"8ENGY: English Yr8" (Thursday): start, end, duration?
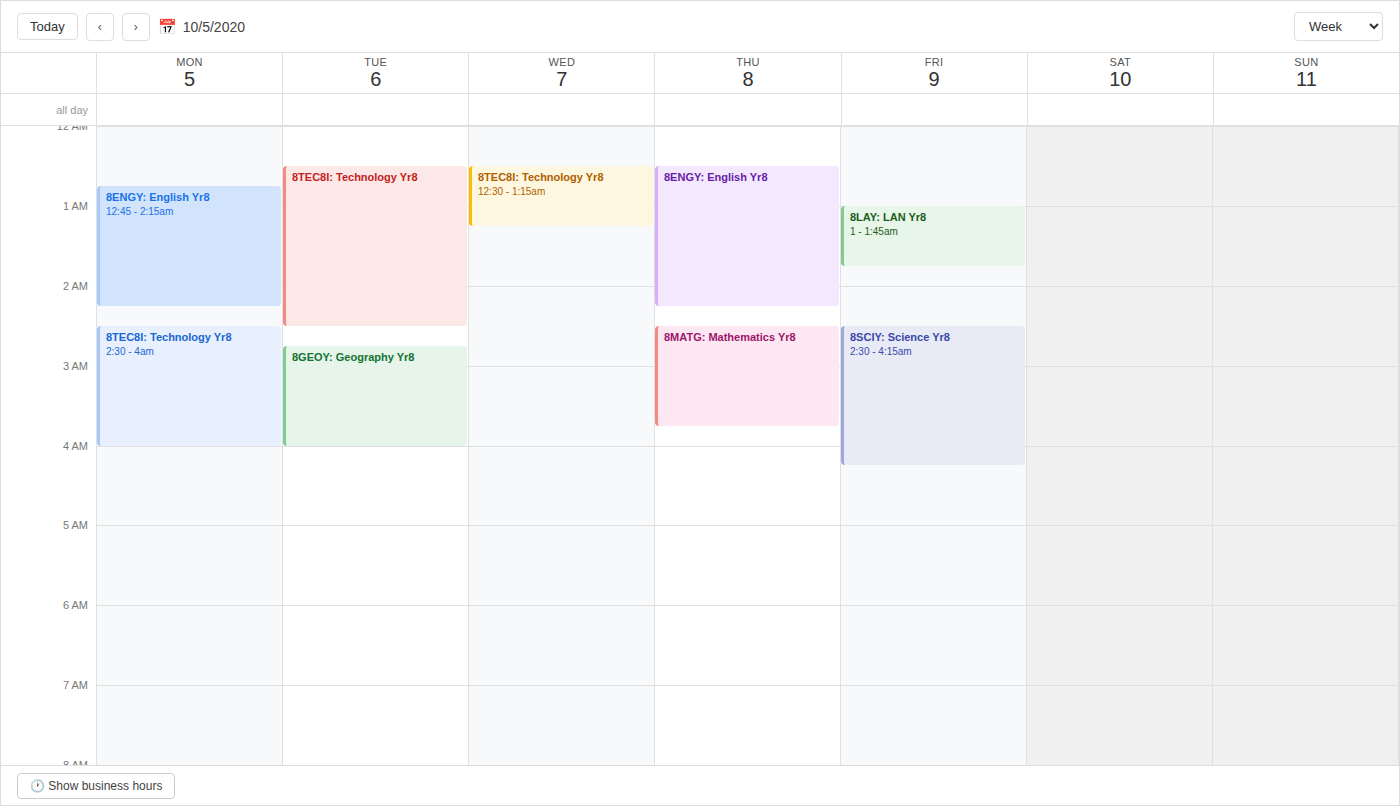
12:30 AM to 2:15 AM, 1 hour 45 minutes